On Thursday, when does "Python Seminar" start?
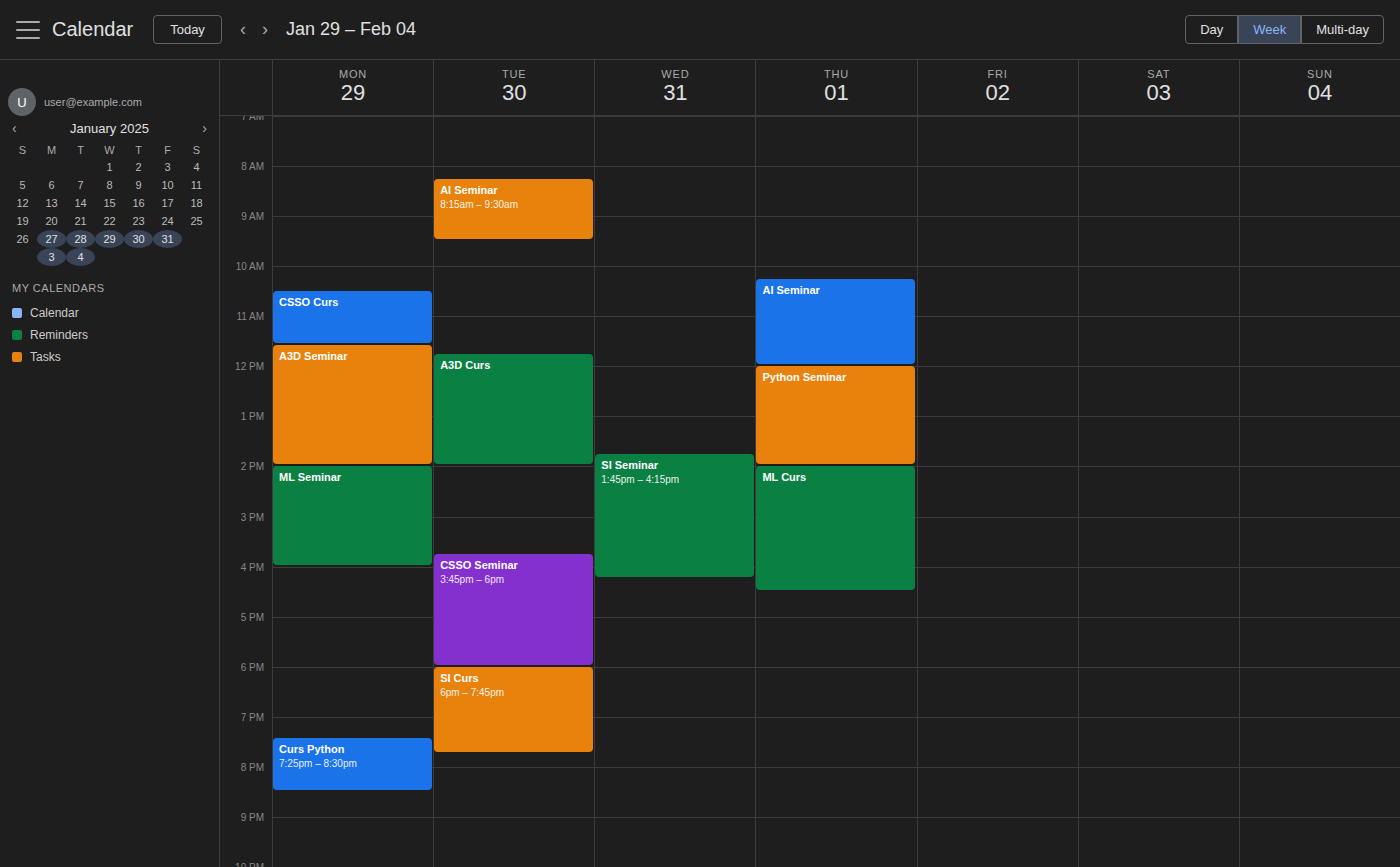
12:00 PM